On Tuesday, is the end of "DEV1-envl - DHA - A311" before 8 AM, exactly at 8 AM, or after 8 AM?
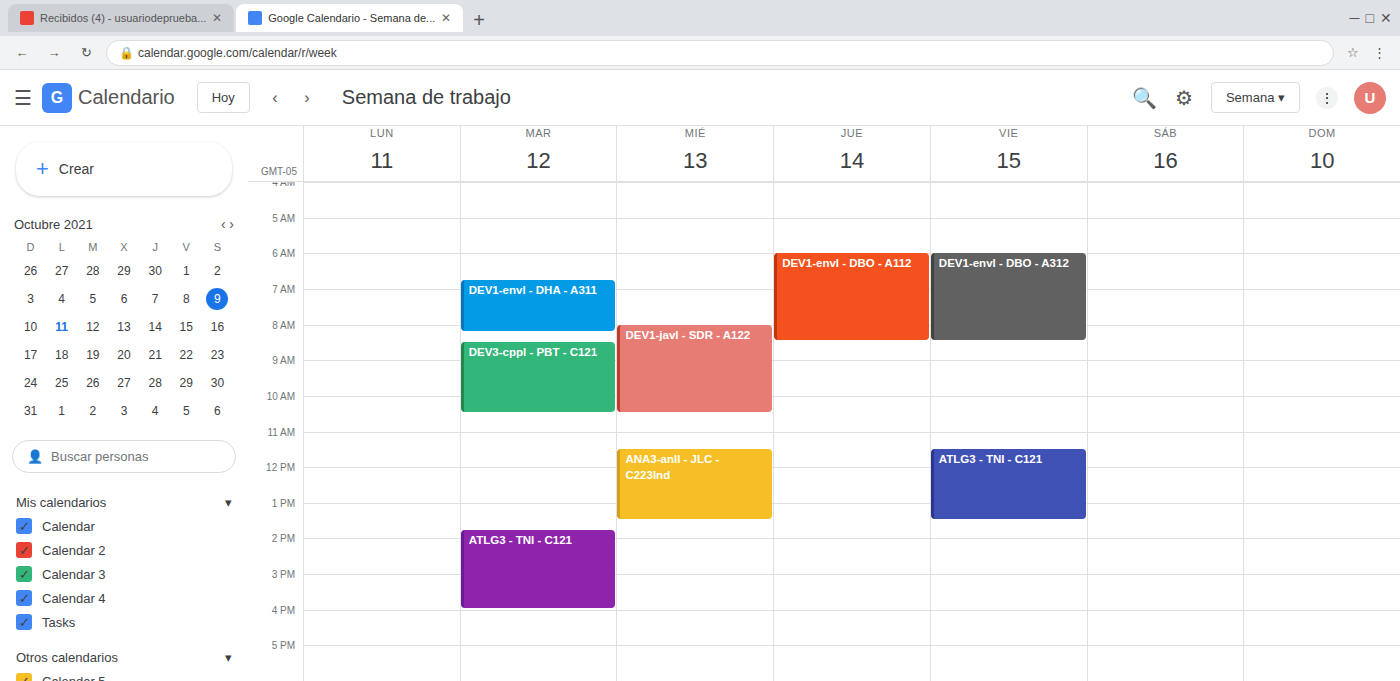
8:15 AM -- after 8 AM, 15 minutes below the 8 AM line.